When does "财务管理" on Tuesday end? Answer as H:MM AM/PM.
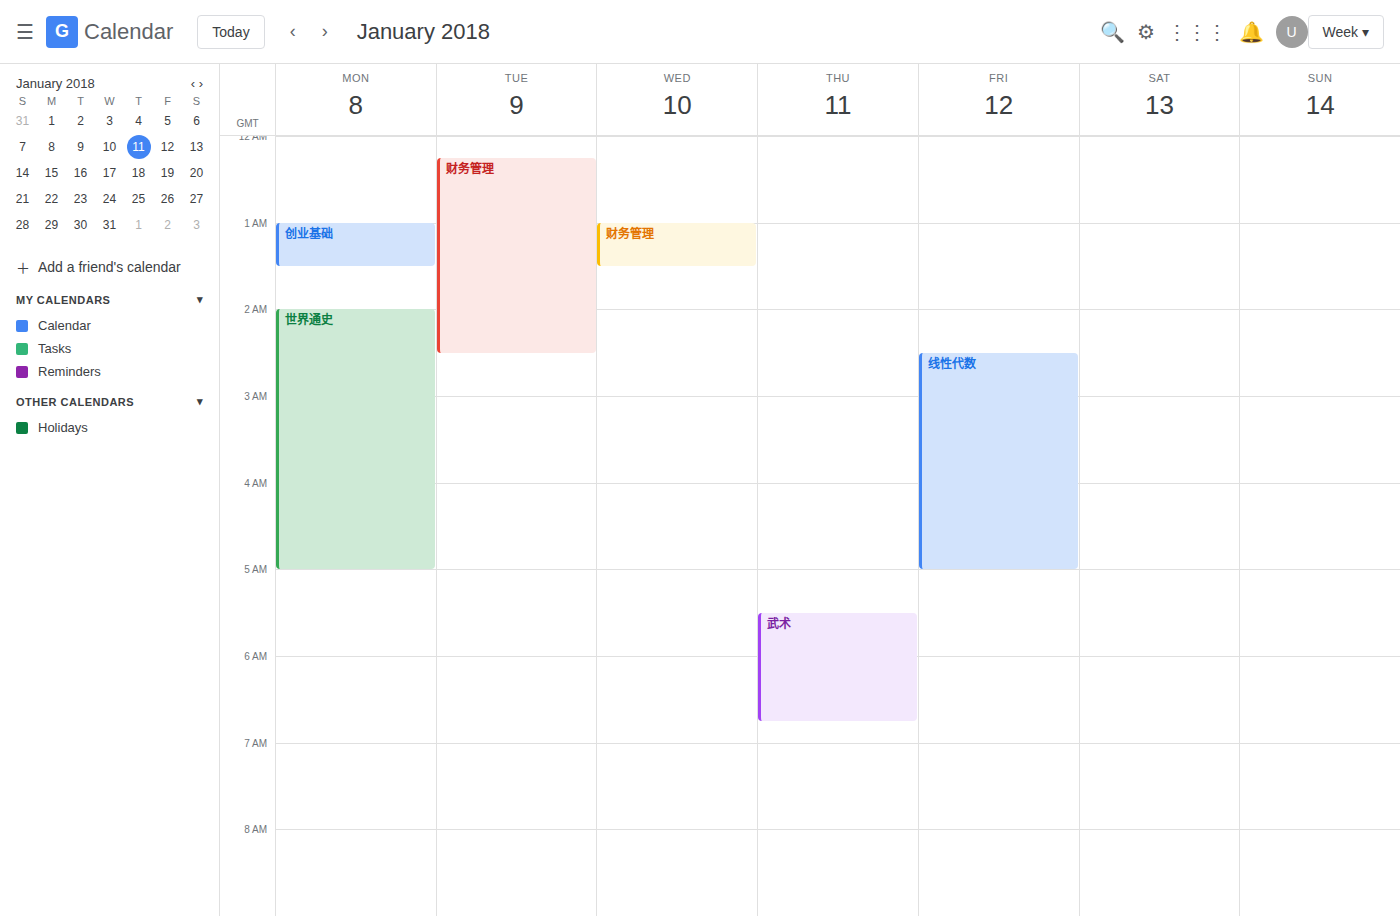
2:30 AM